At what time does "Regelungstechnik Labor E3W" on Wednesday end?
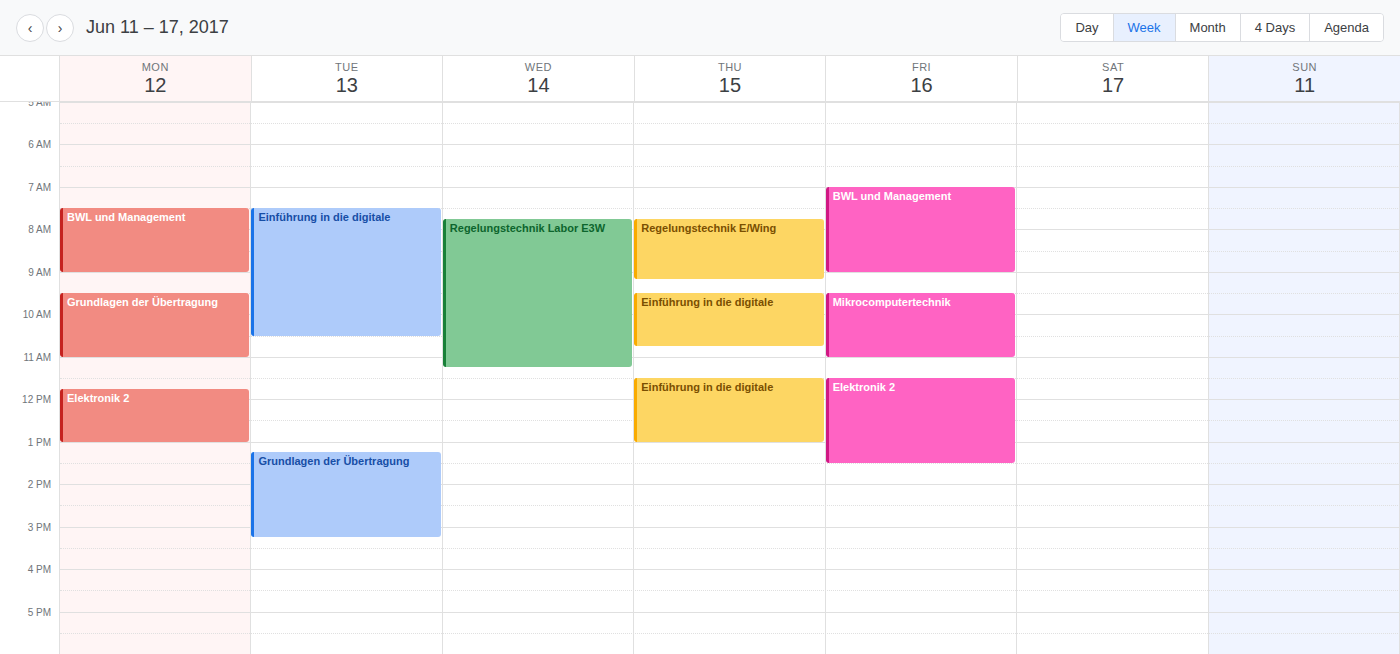
11:15 AM